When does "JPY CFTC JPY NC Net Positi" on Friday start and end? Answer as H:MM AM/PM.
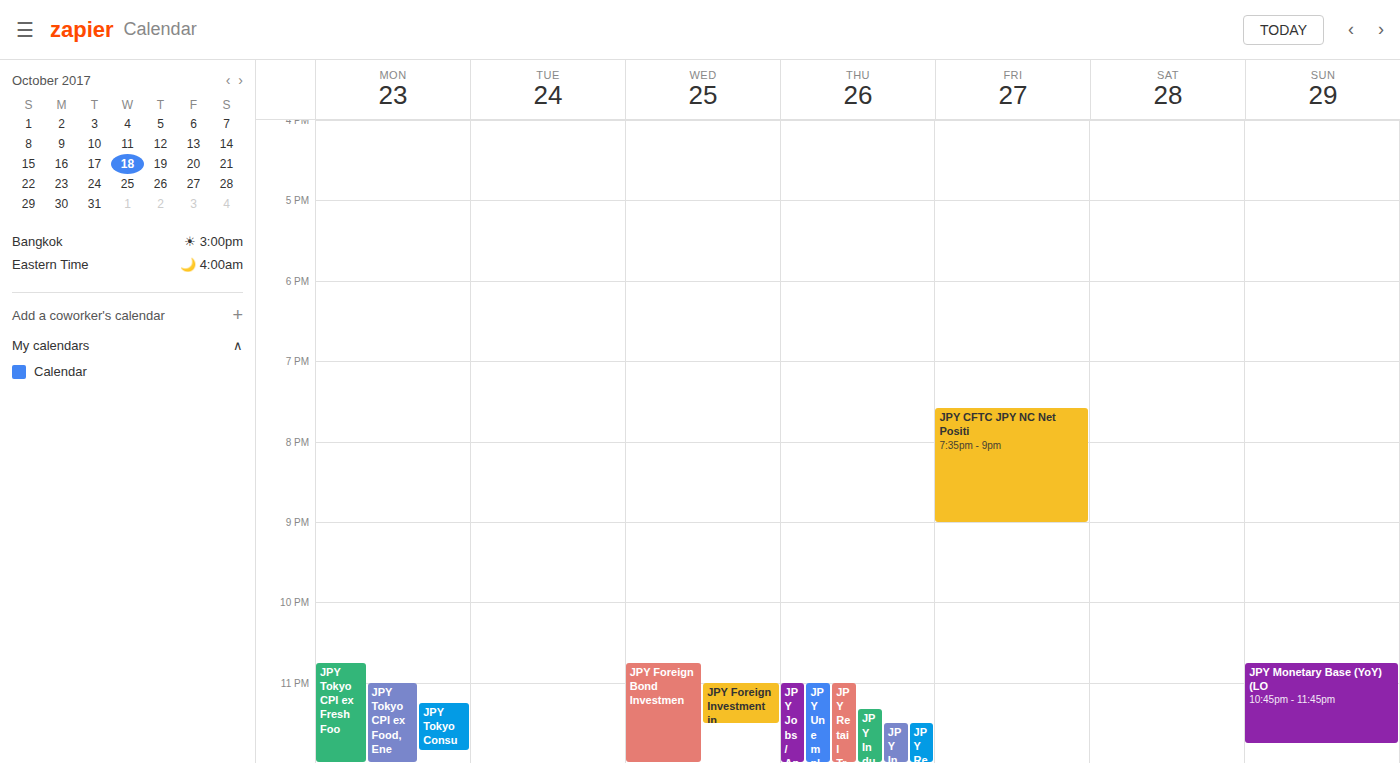
7:35 PM to 9:00 PM